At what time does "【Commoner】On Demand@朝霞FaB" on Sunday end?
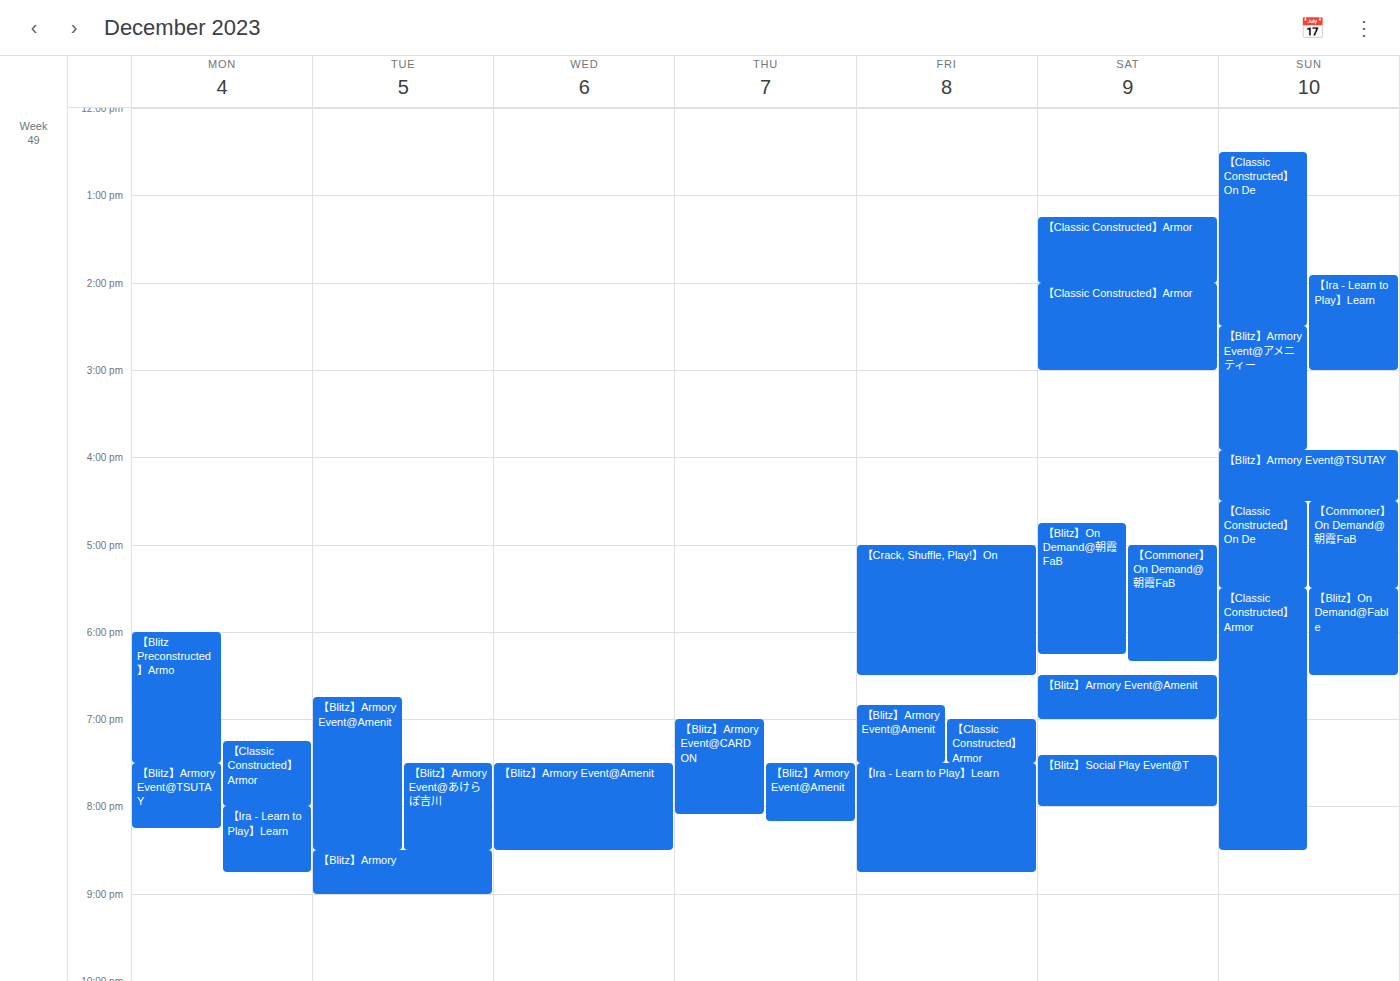
5:30 PM